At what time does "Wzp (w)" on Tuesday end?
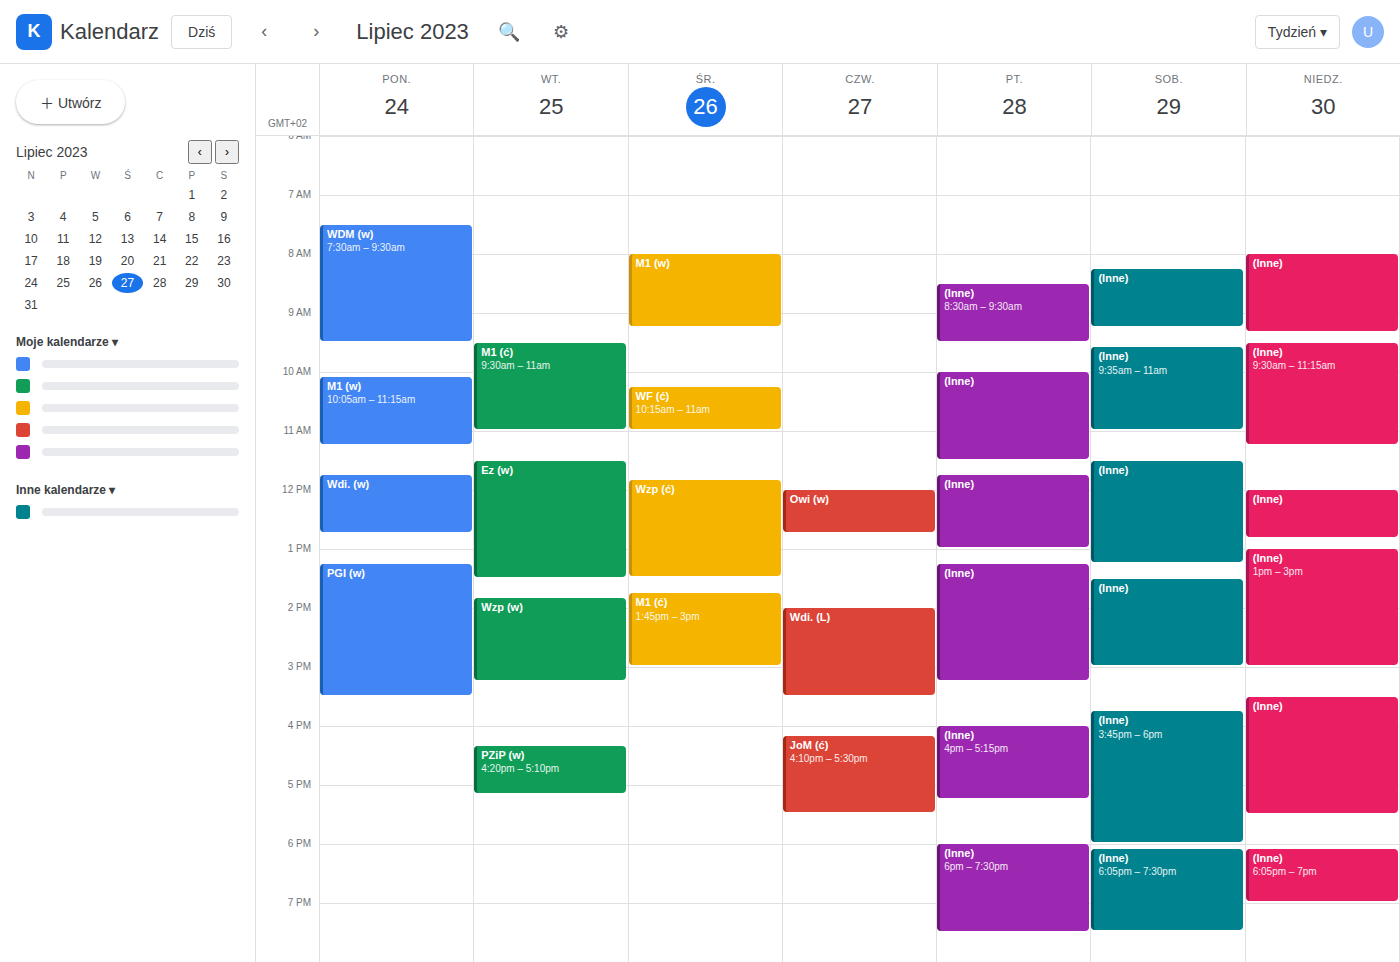
3:15 PM